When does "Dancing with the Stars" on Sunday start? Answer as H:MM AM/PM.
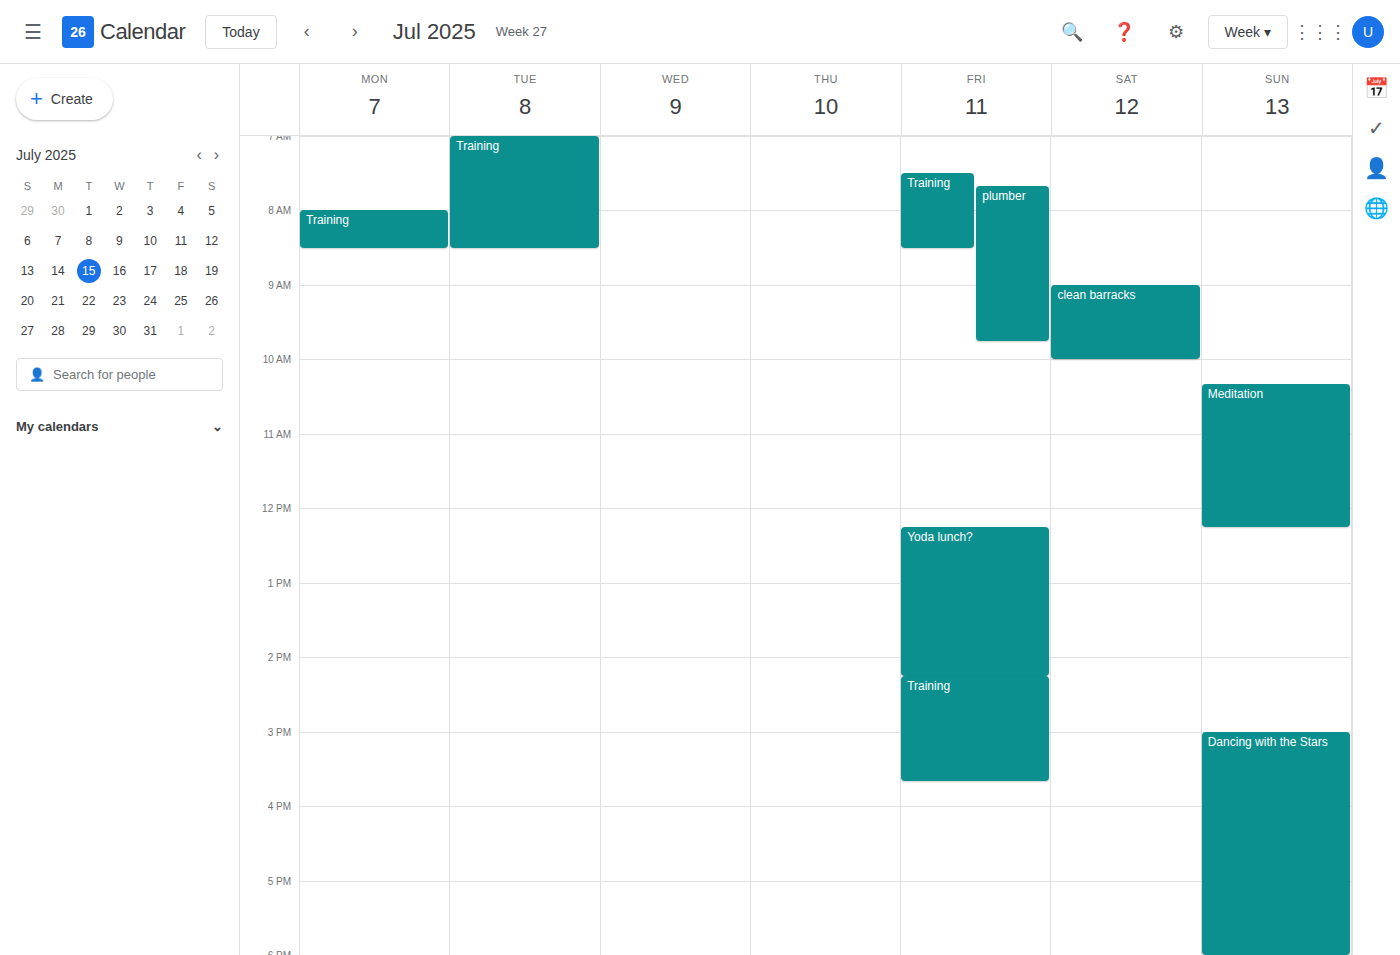
3:00 PM